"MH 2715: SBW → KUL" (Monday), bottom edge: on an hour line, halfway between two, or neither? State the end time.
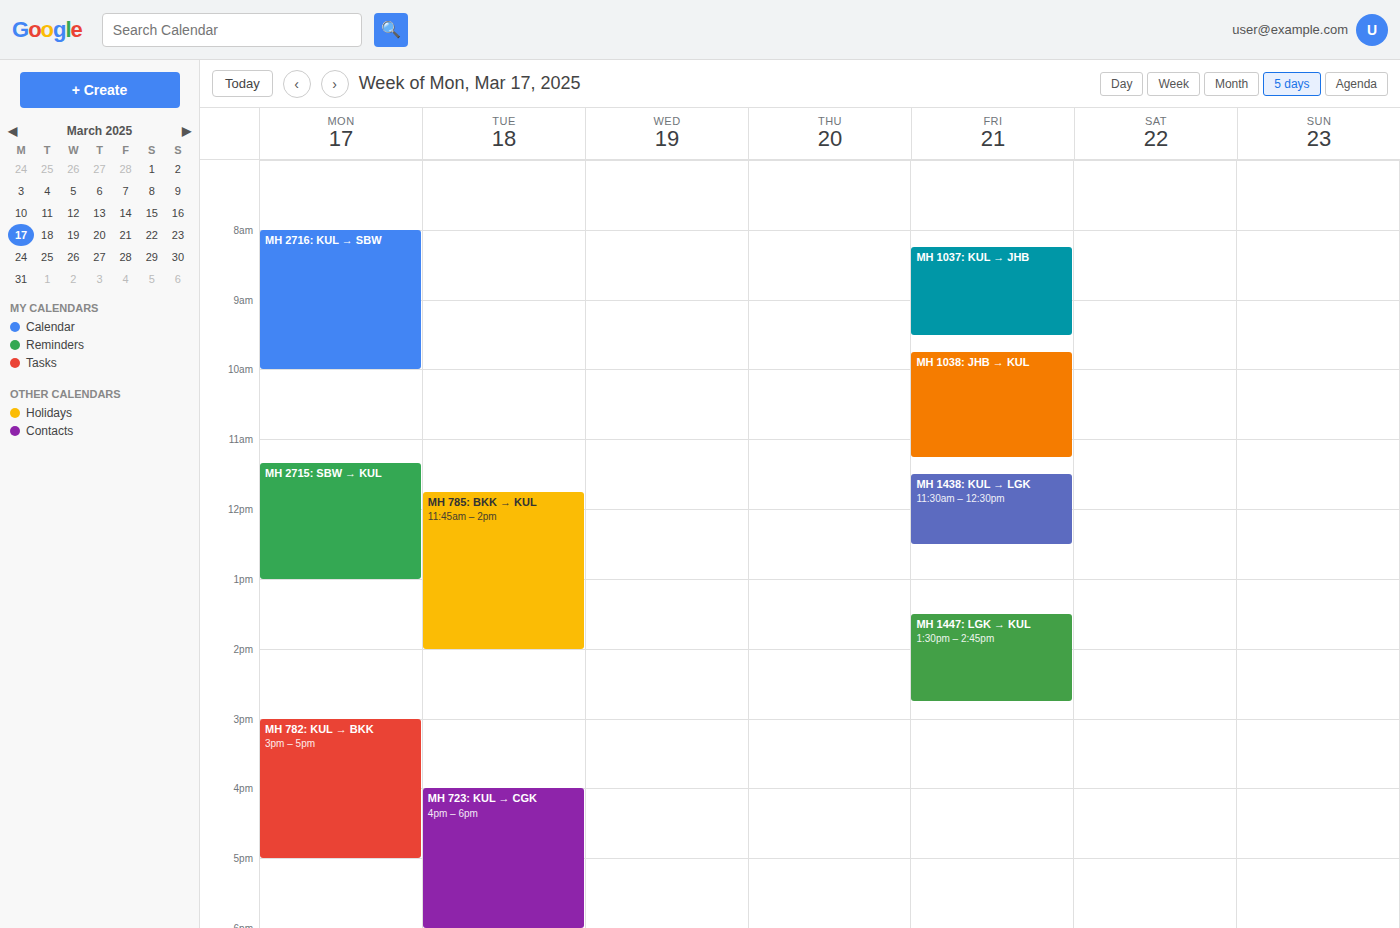
1:00 PM -- exactly on the 1 PM line.